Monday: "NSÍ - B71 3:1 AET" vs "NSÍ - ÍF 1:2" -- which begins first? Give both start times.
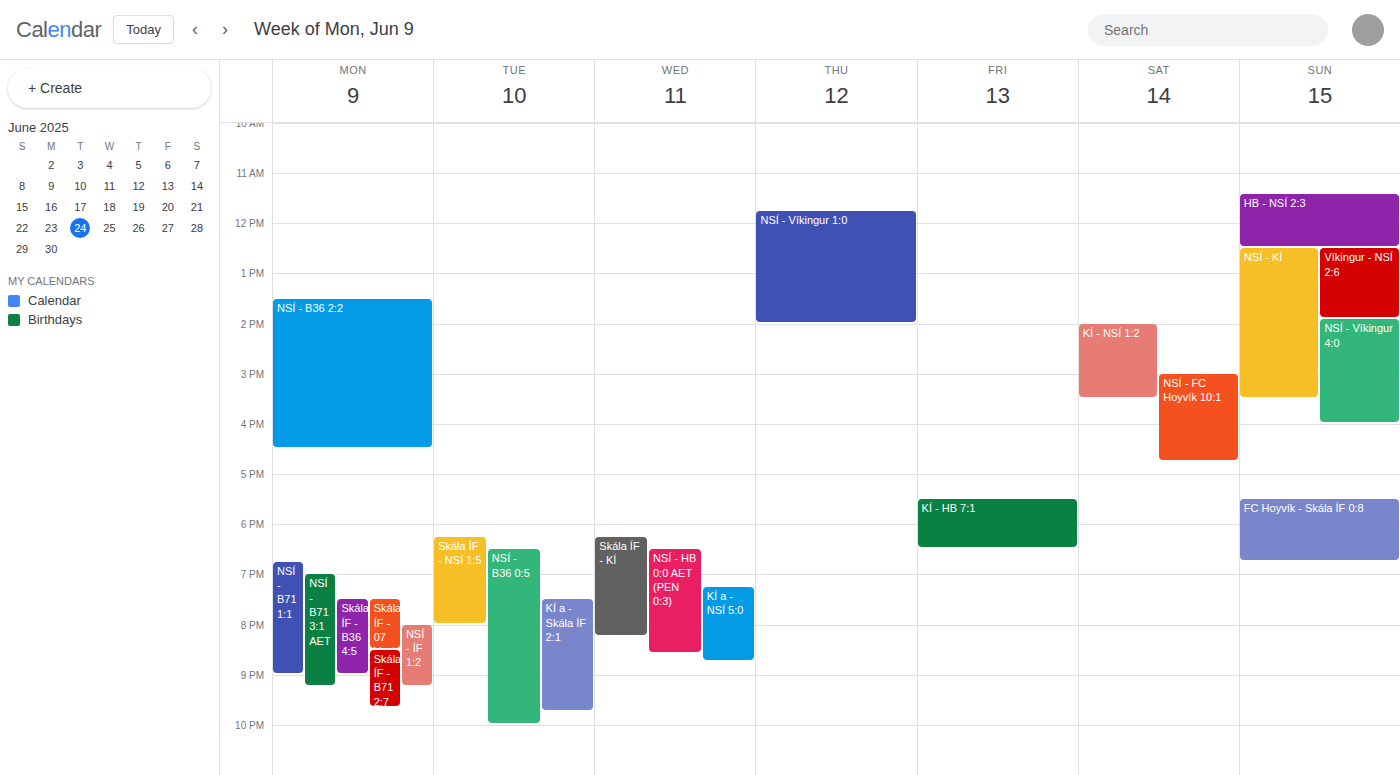
"NSÍ - B71 3:1 AET" 7:00 PM; "NSÍ - ÍF 1:2" 8:00 PM.